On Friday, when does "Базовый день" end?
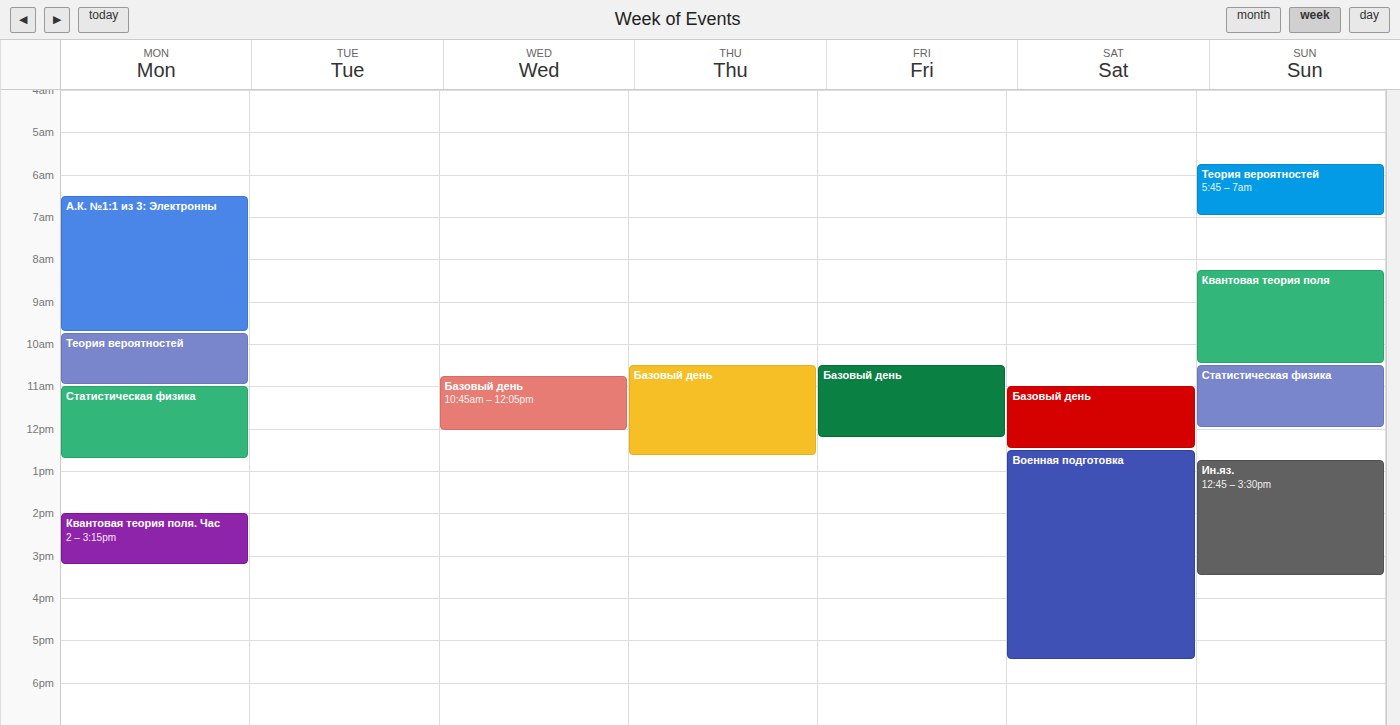
12:15